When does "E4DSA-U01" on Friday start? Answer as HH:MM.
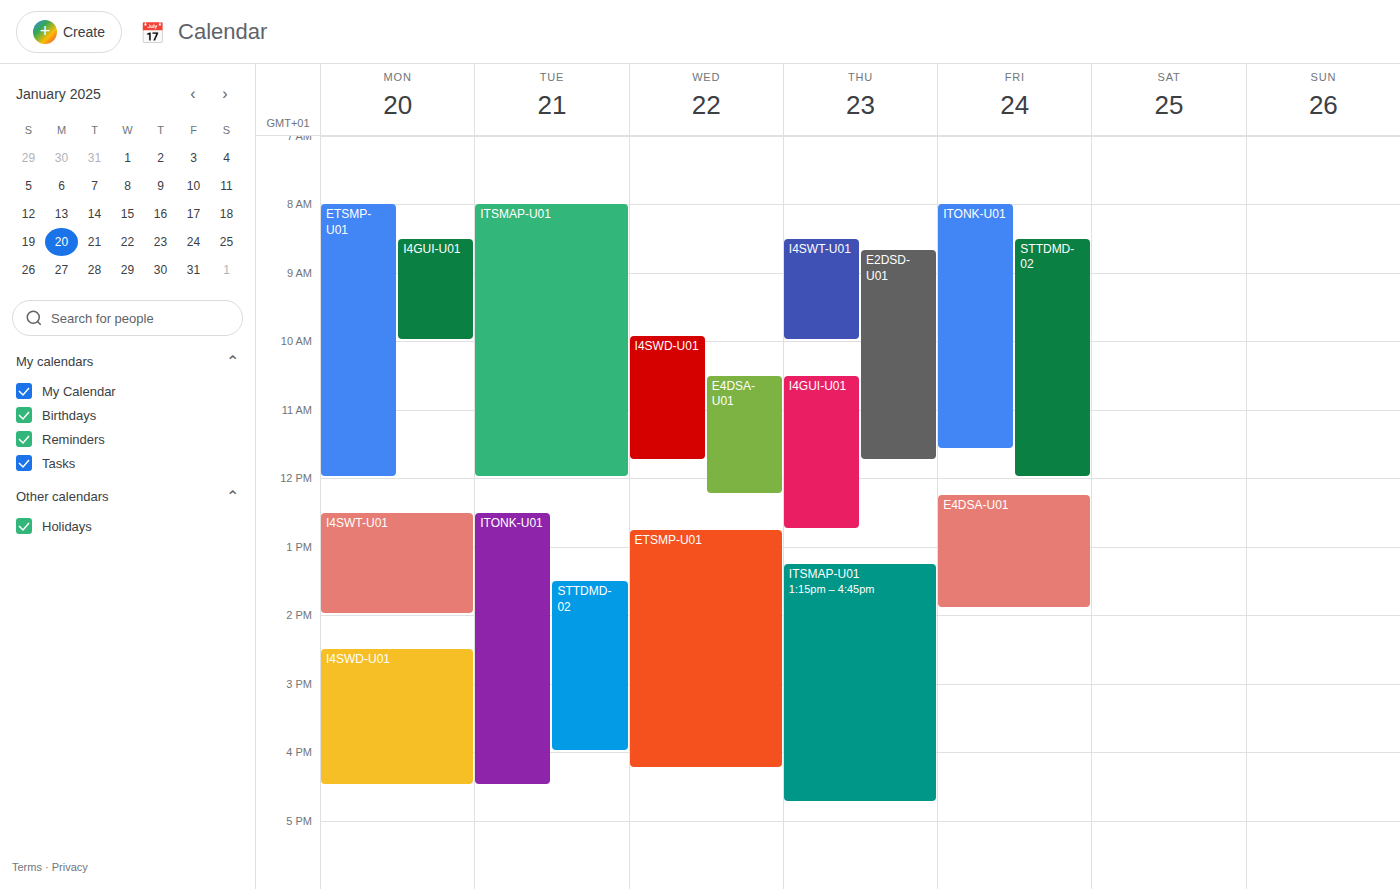
12:15